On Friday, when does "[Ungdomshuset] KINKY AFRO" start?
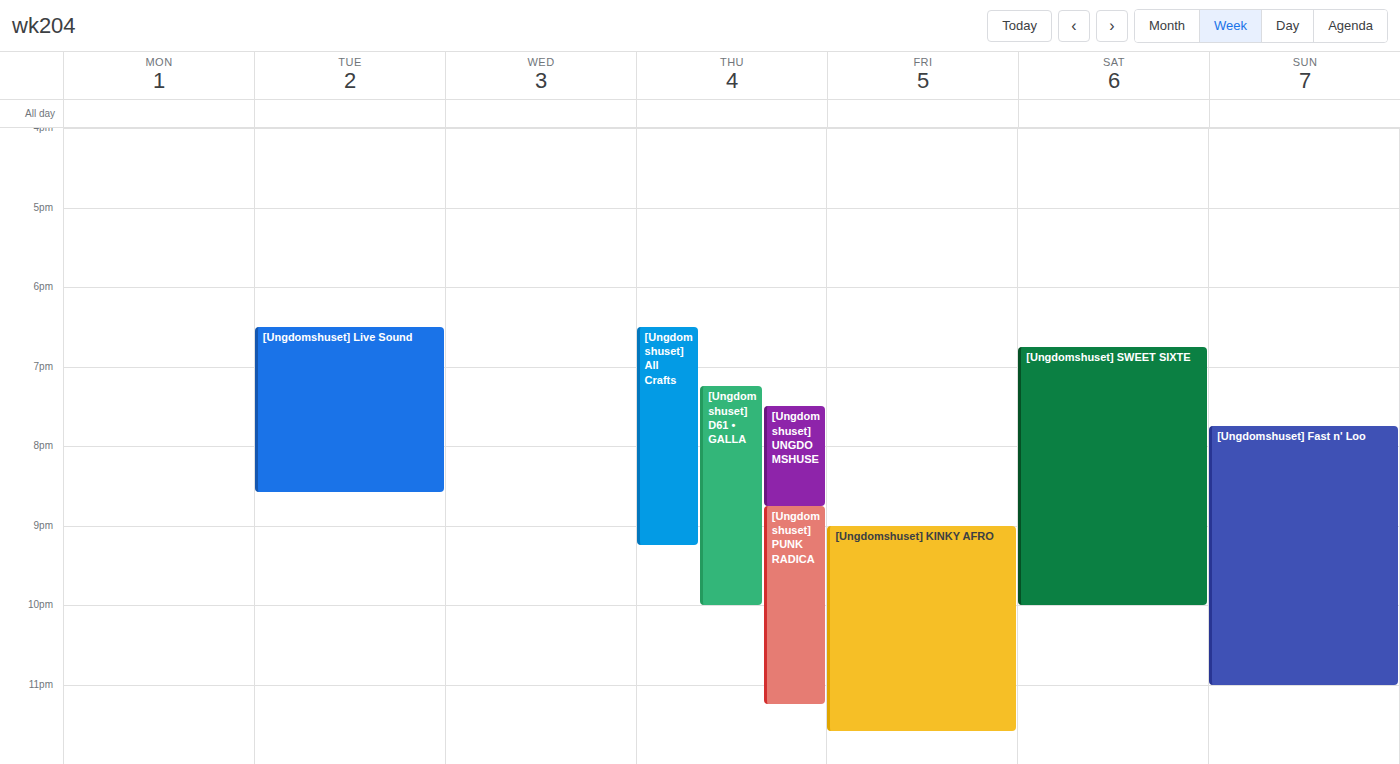
9:00 PM